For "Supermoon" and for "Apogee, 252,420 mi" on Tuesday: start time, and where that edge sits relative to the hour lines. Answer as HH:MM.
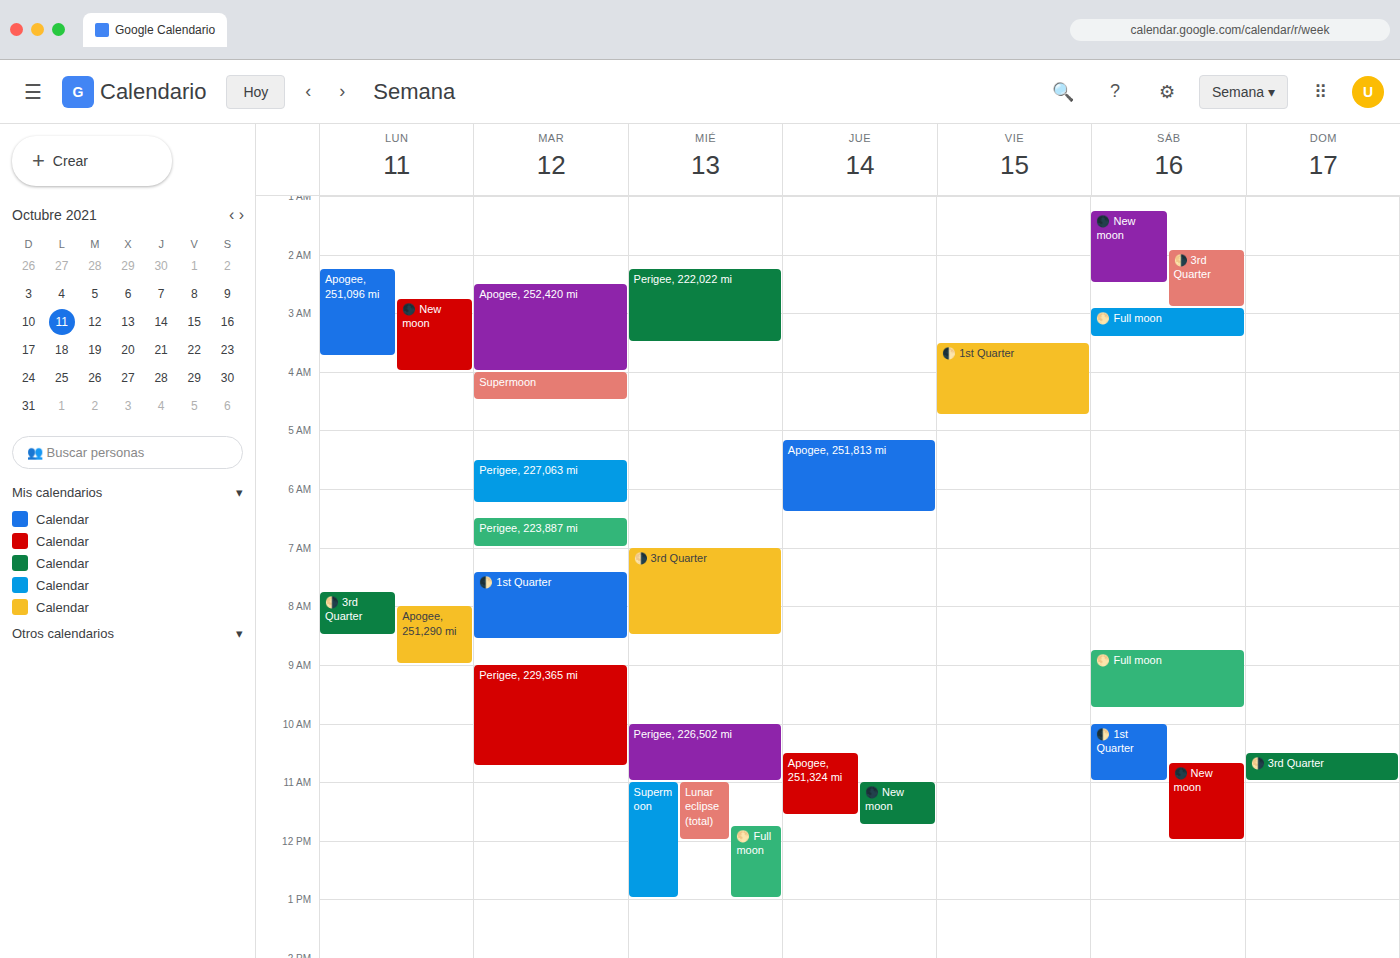
"Supermoon": 04:00, exactly on the 04:00 line. "Apogee, 252,420 mi": 02:30, halfway between the 02:00 and 03:00 lines.